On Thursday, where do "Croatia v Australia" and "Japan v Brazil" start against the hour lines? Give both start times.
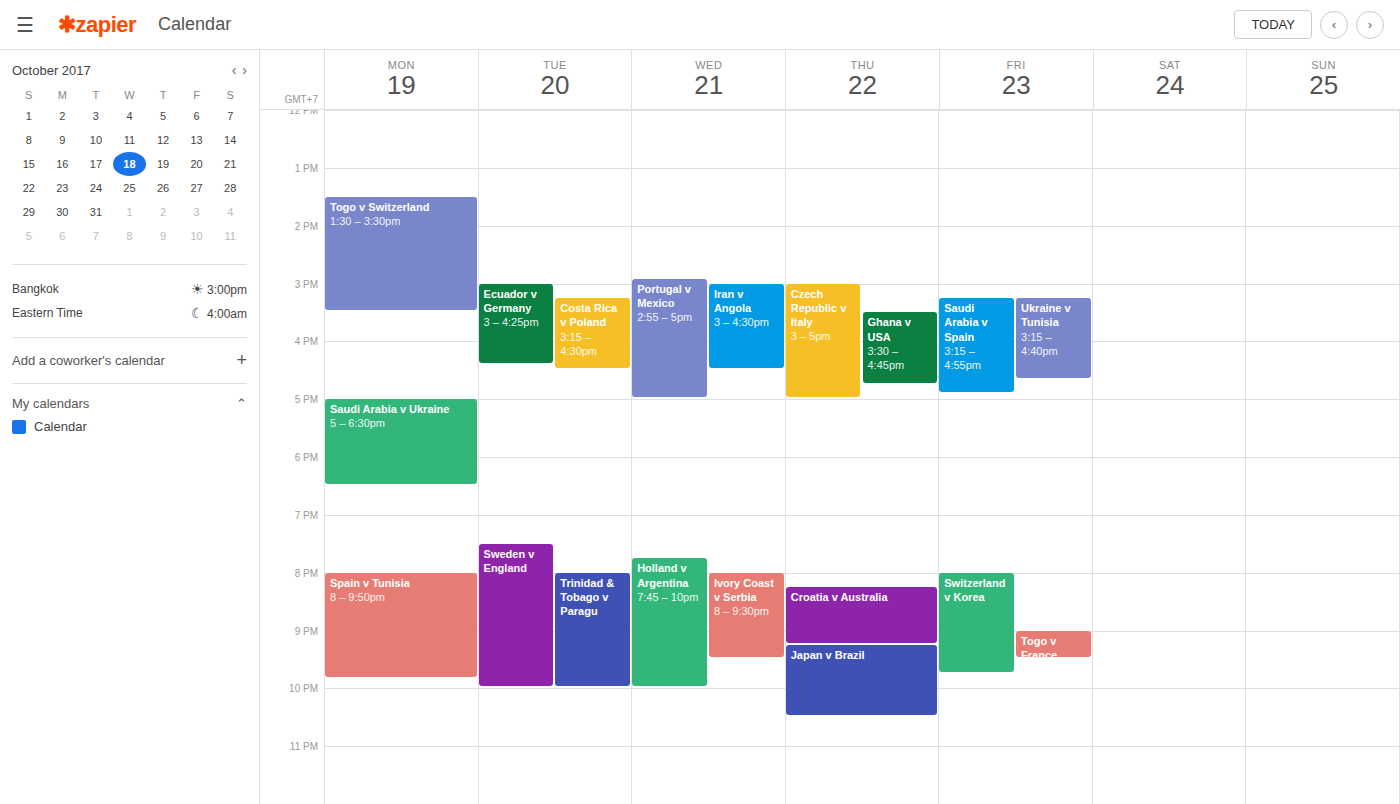
"Croatia v Australia": 8:15 PM, neither: a quarter of the way from the 8 PM line to the 9 PM line. "Japan v Brazil": 9:15 PM, neither: a quarter of the way from the 9 PM line to the 10 PM line.